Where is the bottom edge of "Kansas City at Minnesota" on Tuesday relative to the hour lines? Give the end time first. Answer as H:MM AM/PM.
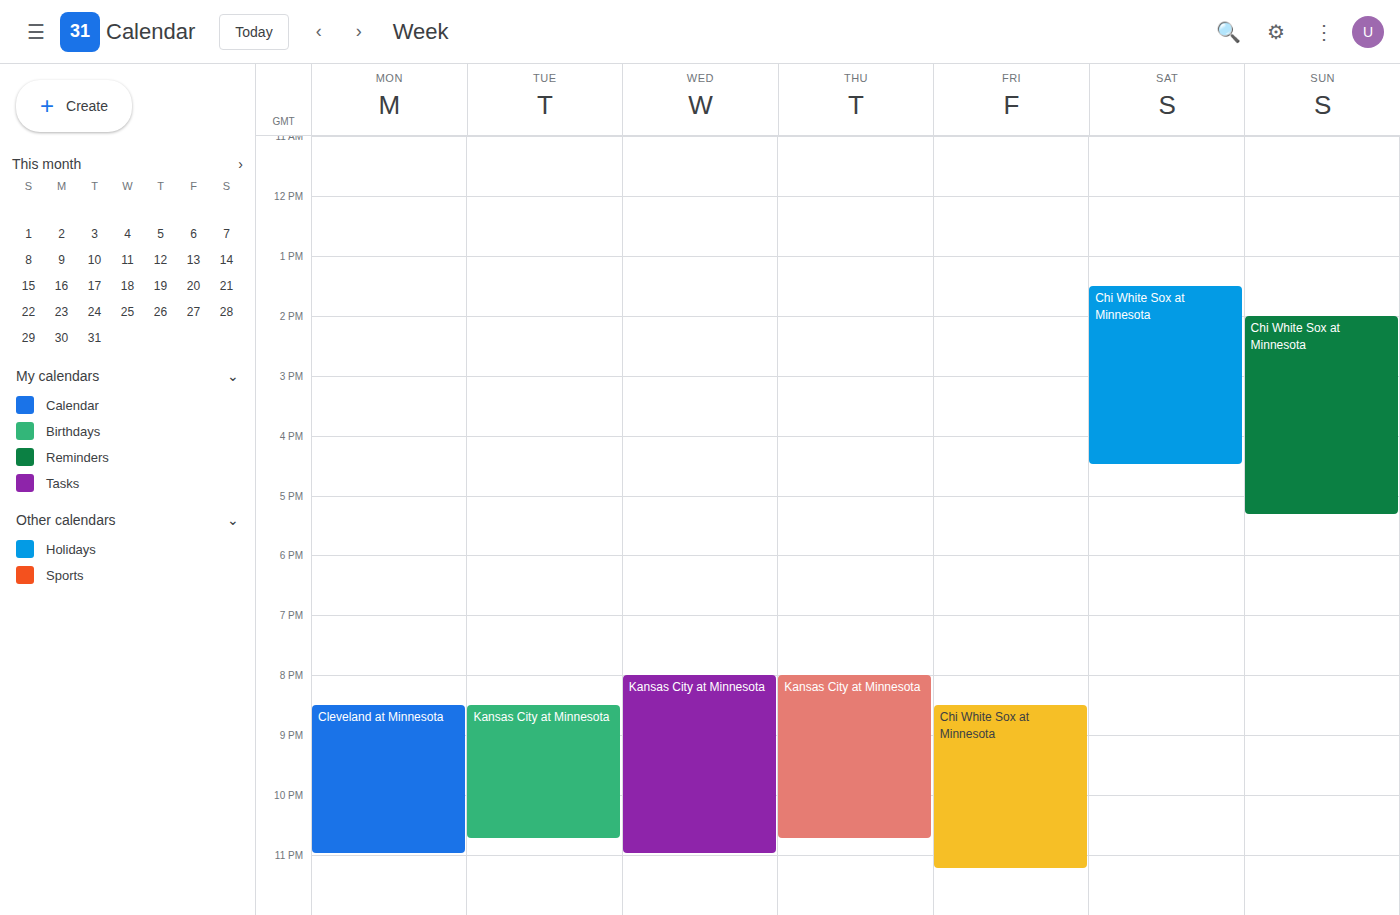
10:45 PM -- neither: three quarters of the way from the 10 PM line to the 11 PM line.